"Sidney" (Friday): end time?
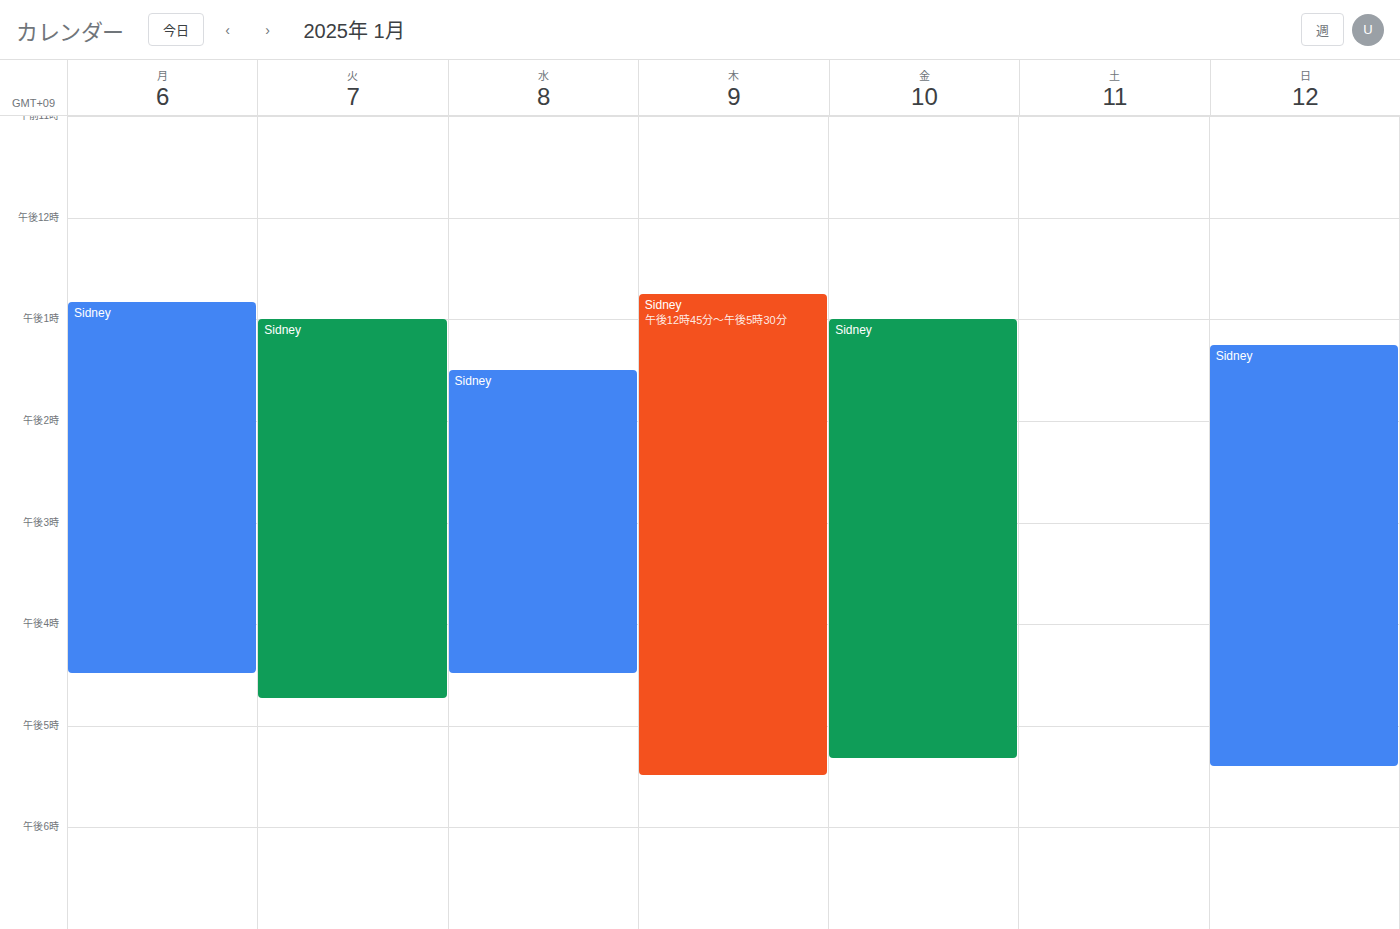
5:20 PM